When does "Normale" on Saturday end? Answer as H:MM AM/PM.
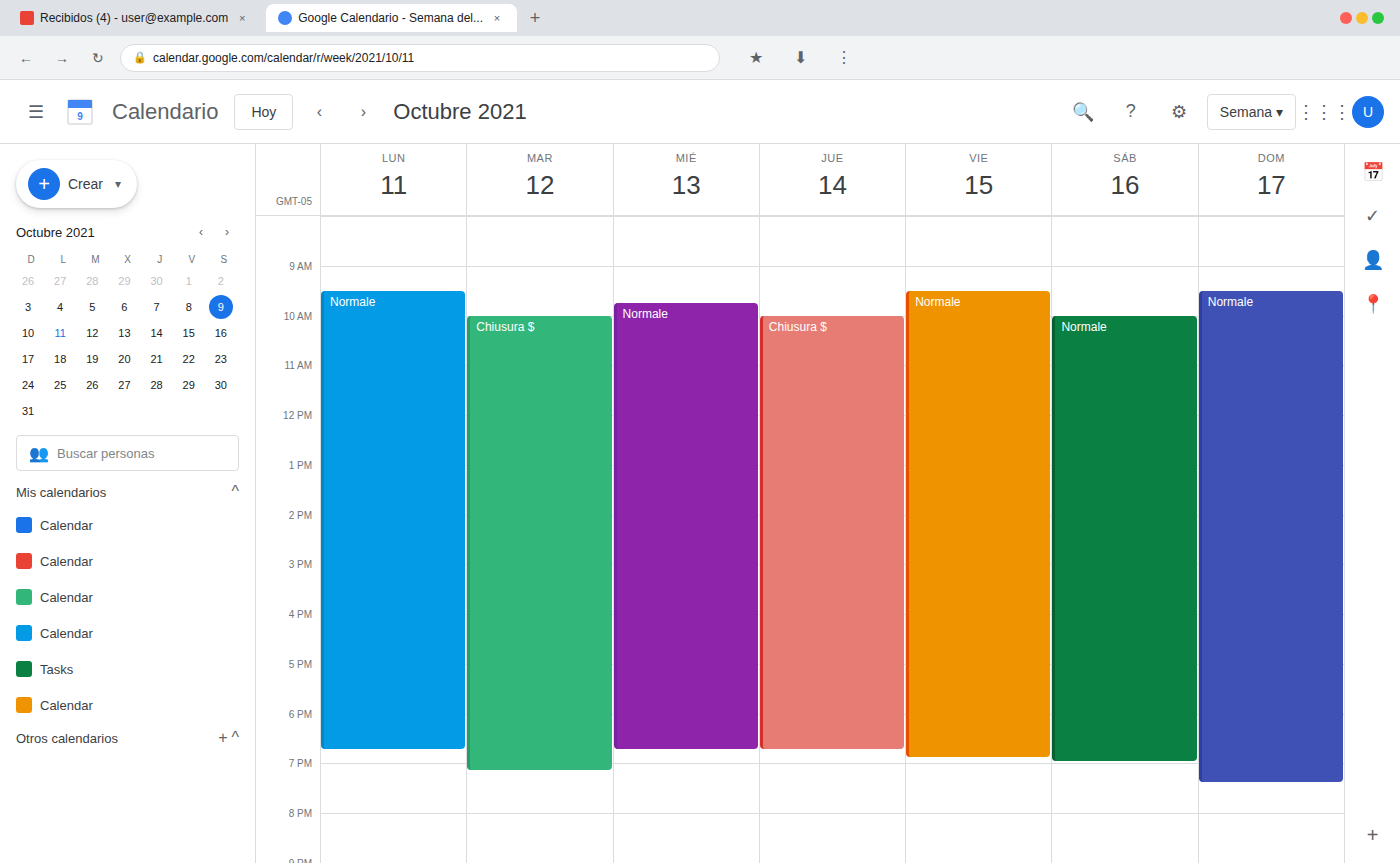
7:00 PM